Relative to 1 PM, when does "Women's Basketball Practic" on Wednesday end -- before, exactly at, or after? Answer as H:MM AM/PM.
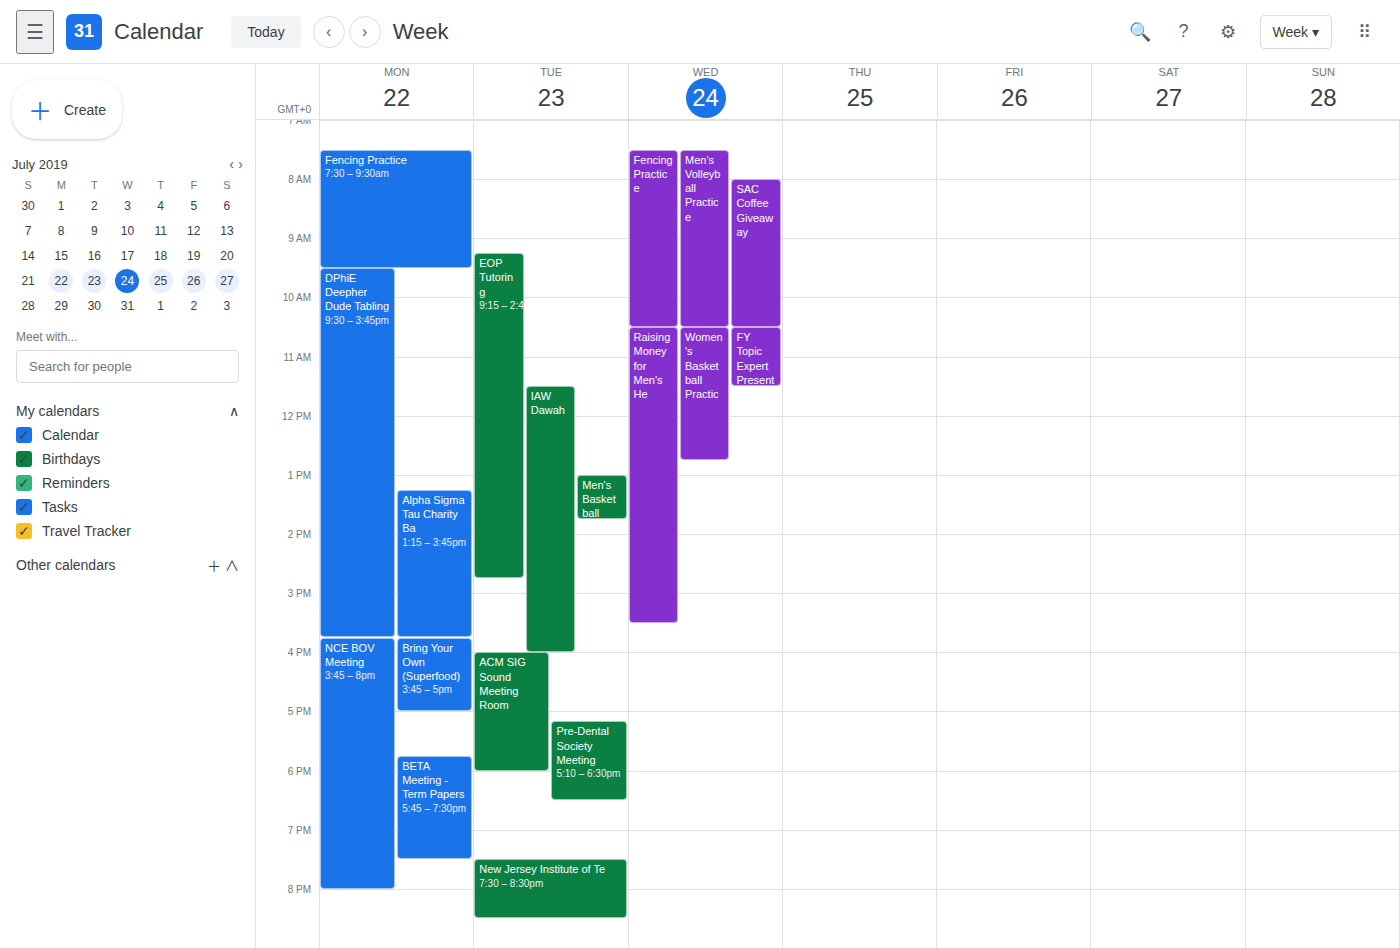
12:45 PM -- before 1 PM, 15 minutes above the 1 PM line.